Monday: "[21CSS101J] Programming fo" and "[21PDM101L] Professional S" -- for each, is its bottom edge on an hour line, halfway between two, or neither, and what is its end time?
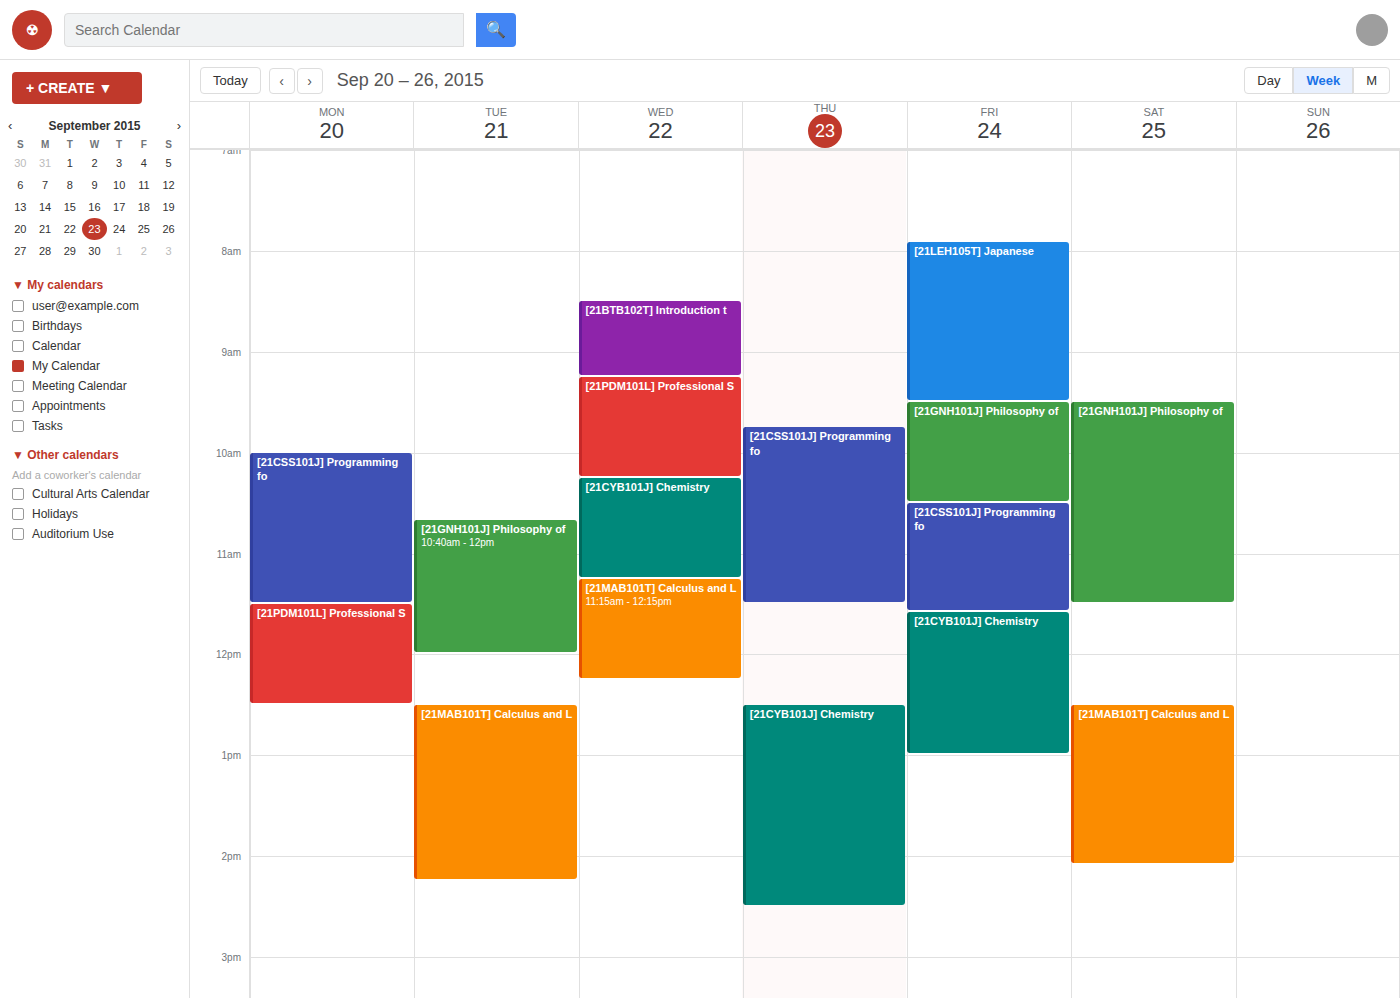
"[21CSS101J] Programming fo": 11:30 AM, halfway between the 11 AM and 12 PM lines. "[21PDM101L] Professional S": 12:30 PM, halfway between the 12 PM and 1 PM lines.